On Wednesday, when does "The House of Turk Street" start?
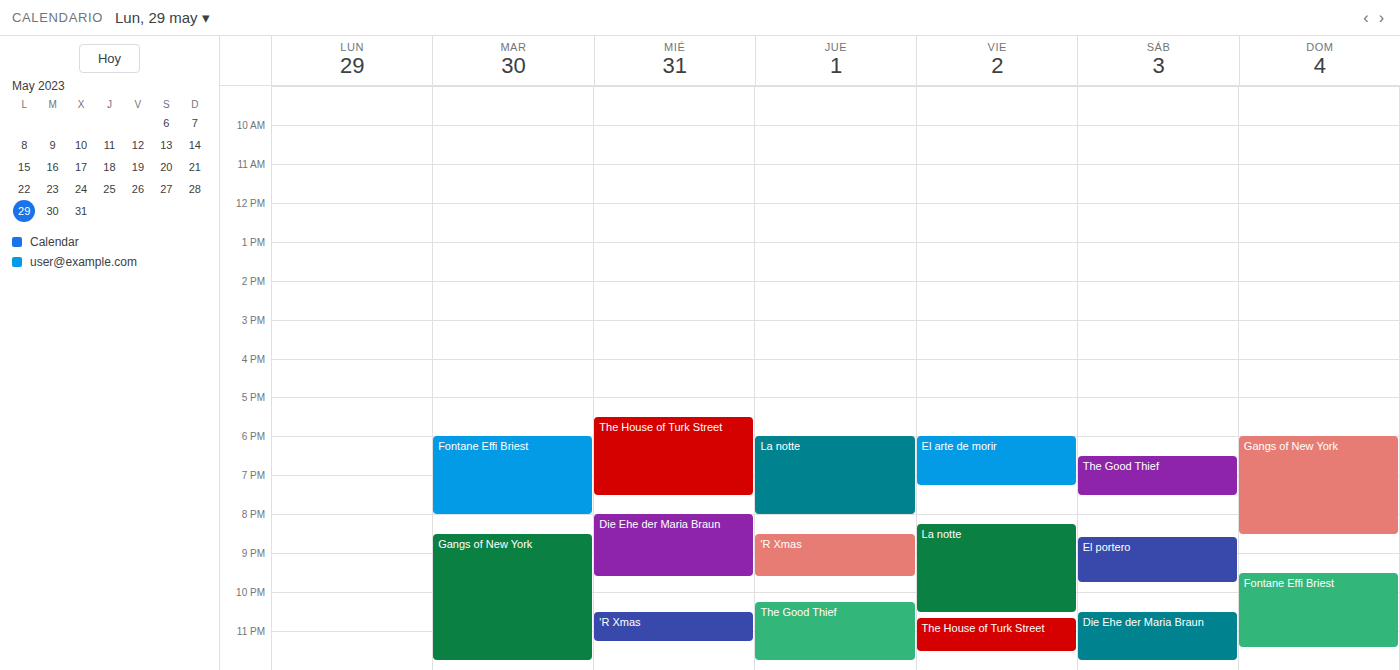
5:30 PM